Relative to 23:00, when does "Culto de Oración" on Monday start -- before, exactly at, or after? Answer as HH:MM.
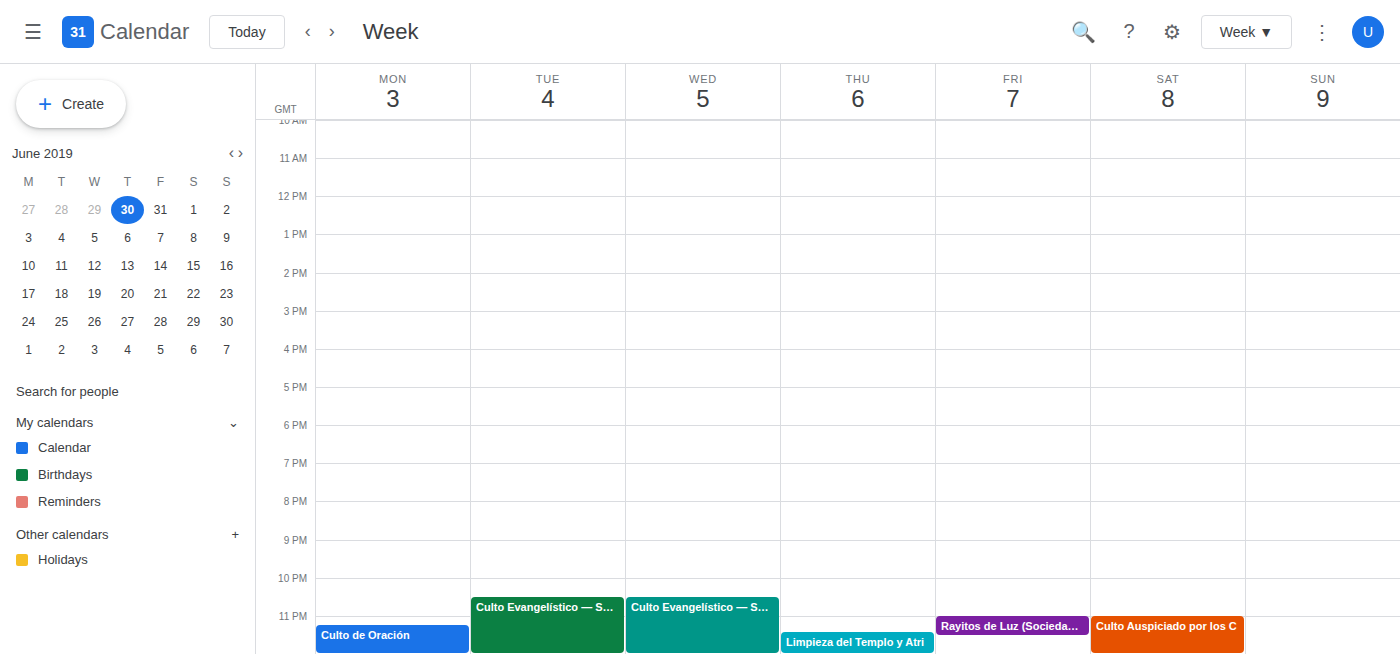
23:15 -- after 23:00, 15 minutes below the 23:00 line.